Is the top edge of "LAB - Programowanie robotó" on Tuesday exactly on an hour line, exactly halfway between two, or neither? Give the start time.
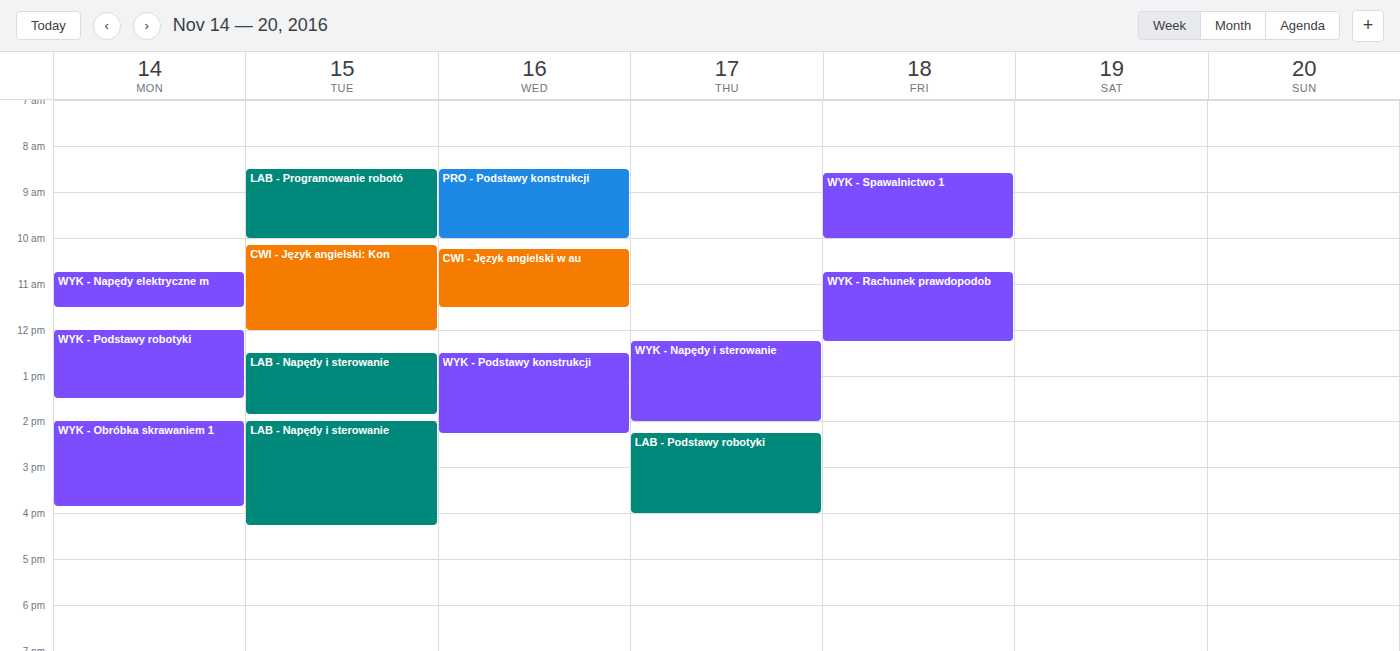
8:30 AM -- halfway between the 8 AM and 9 AM lines.